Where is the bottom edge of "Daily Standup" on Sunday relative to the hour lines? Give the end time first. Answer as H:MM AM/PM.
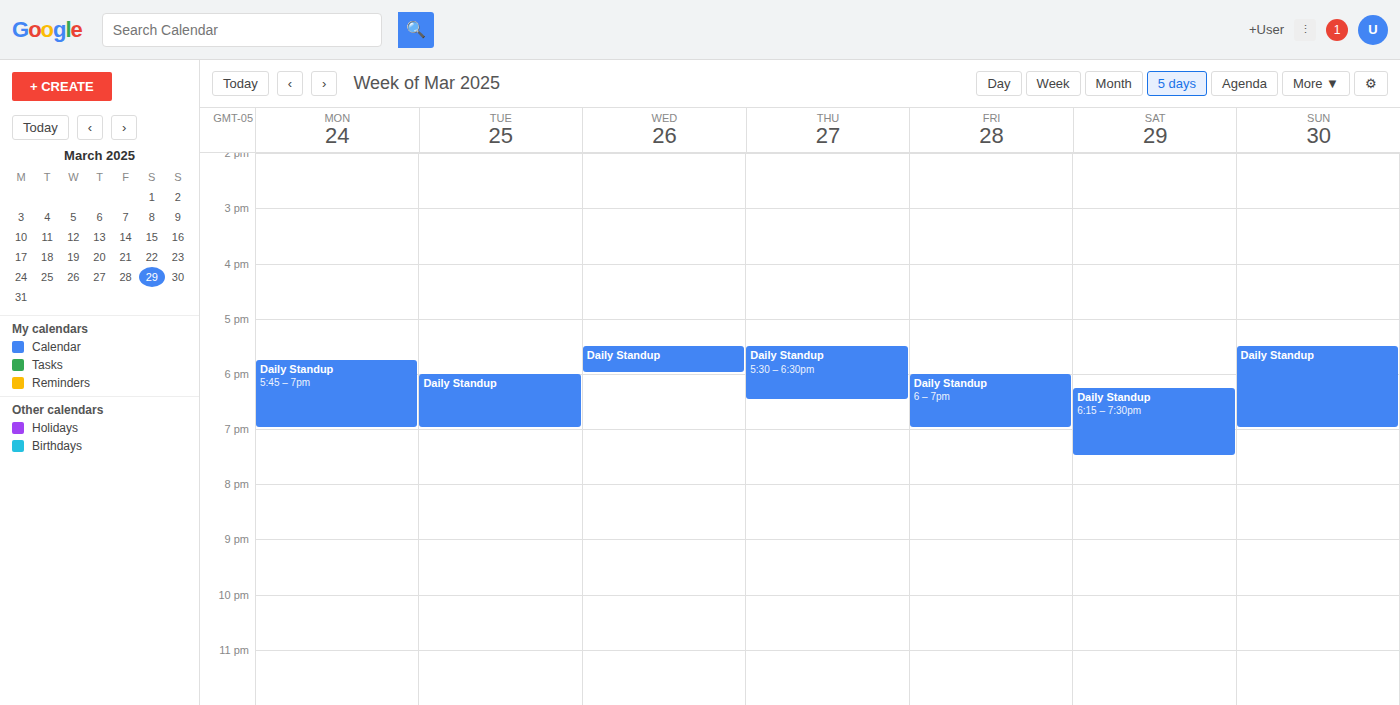
7:00 PM -- exactly on the 7 PM line.